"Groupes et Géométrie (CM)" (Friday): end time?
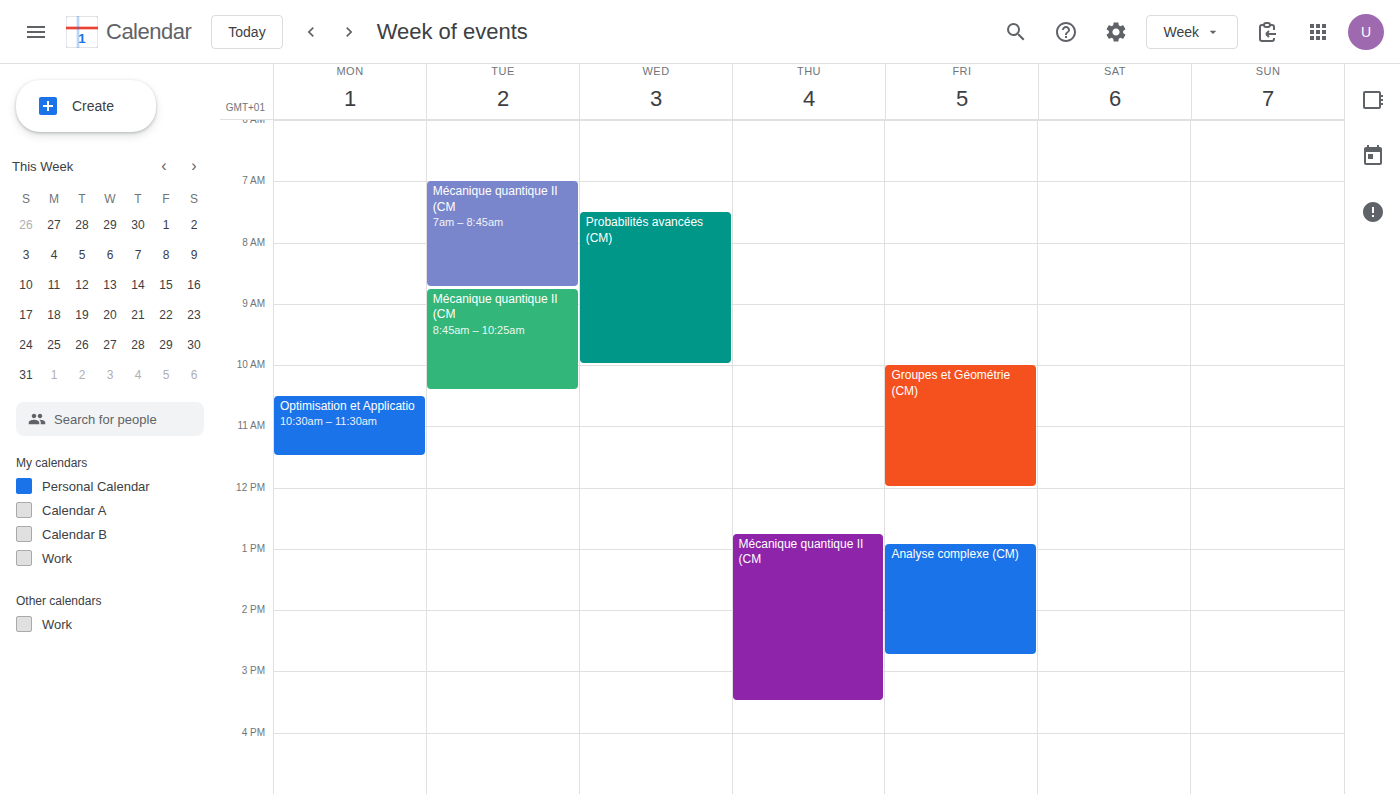
12:00 PM